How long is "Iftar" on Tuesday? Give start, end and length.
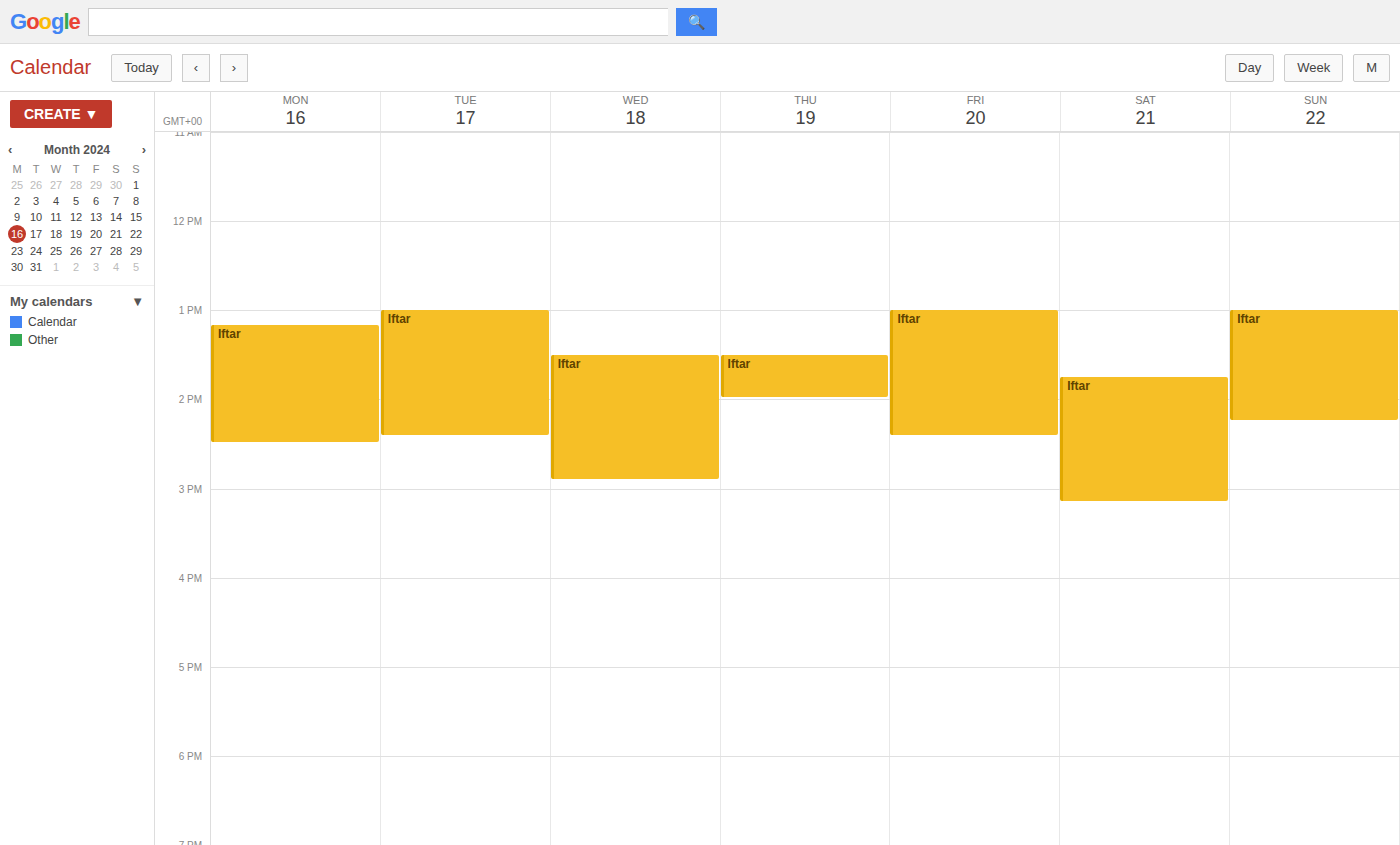
1:00 PM to 2:25 PM, 1 hour 25 minutes